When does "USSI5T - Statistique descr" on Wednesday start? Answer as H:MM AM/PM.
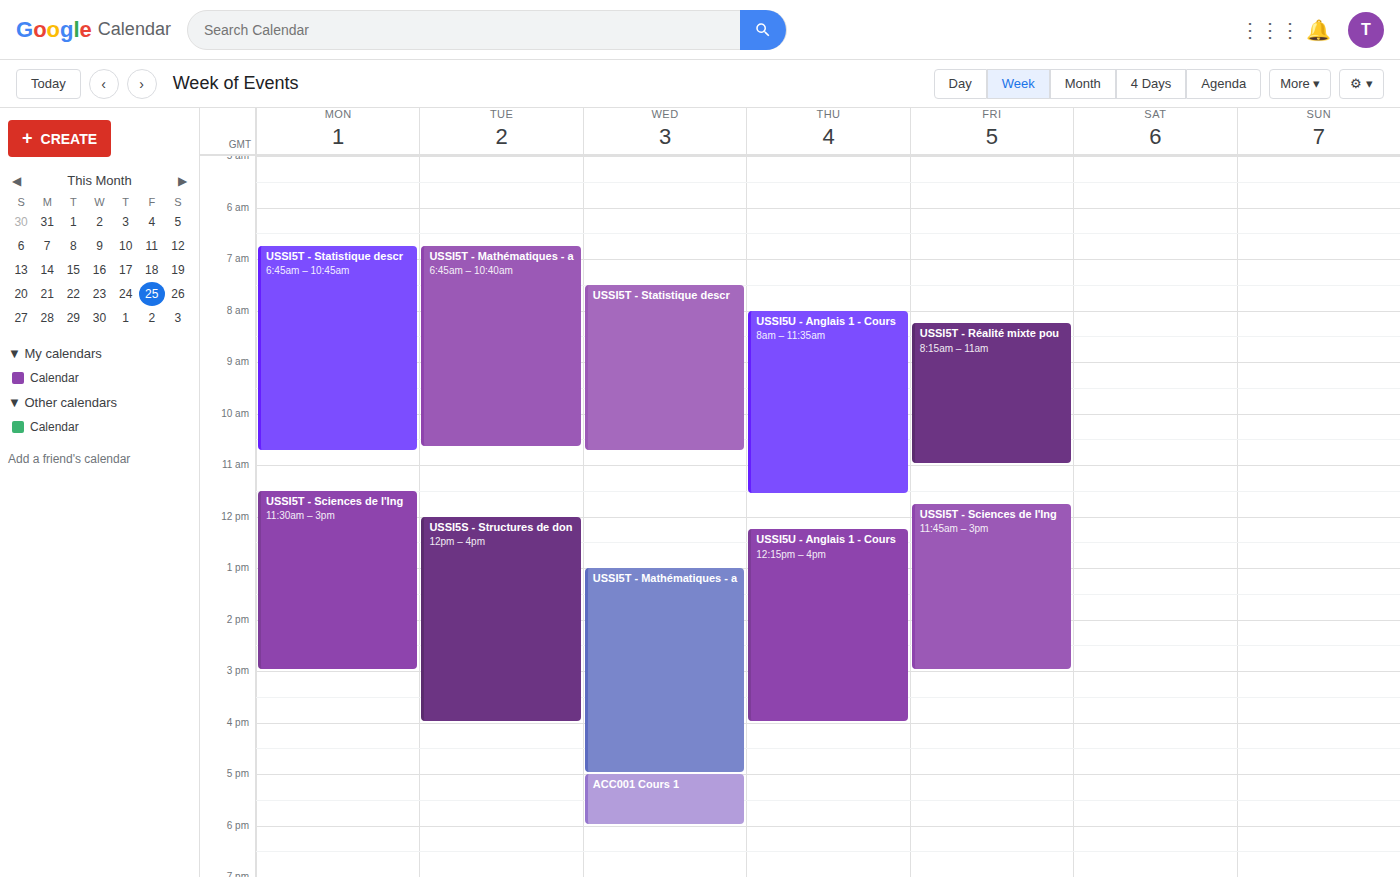
7:30 AM